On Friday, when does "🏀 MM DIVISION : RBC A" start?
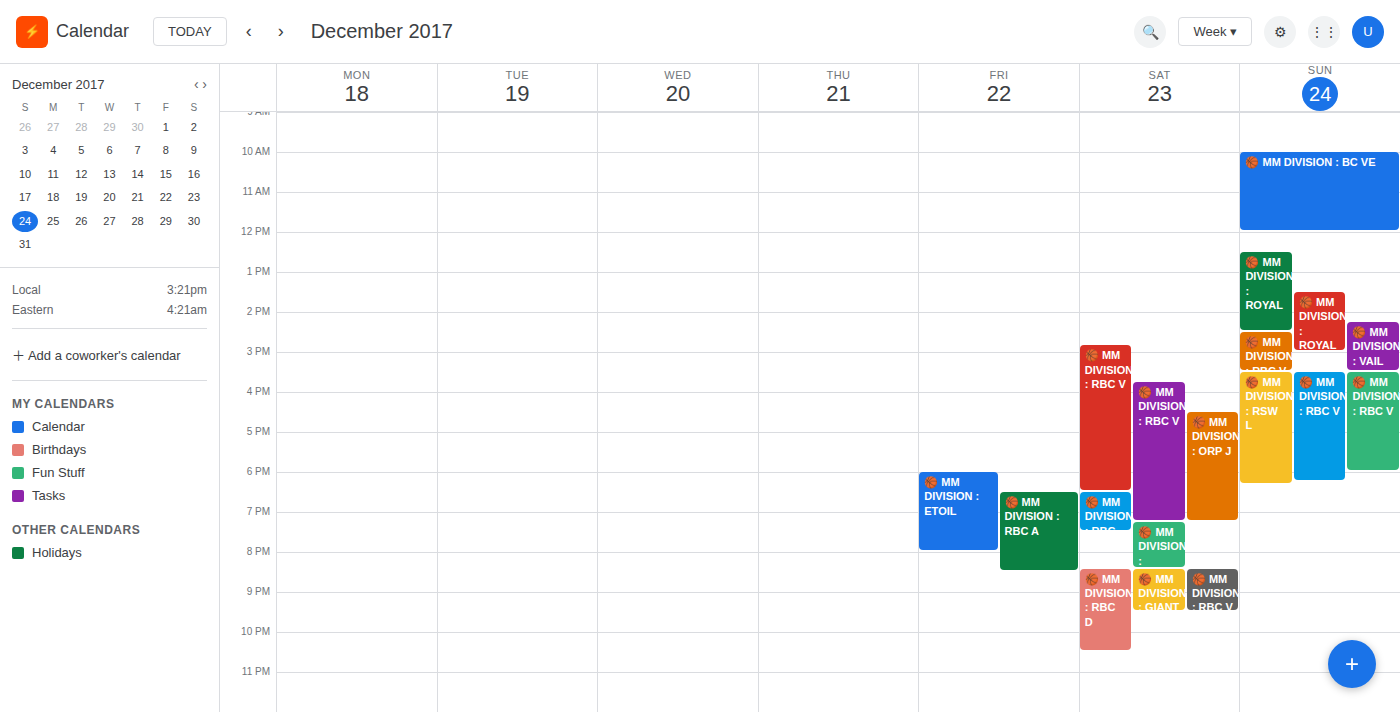
6:30 PM